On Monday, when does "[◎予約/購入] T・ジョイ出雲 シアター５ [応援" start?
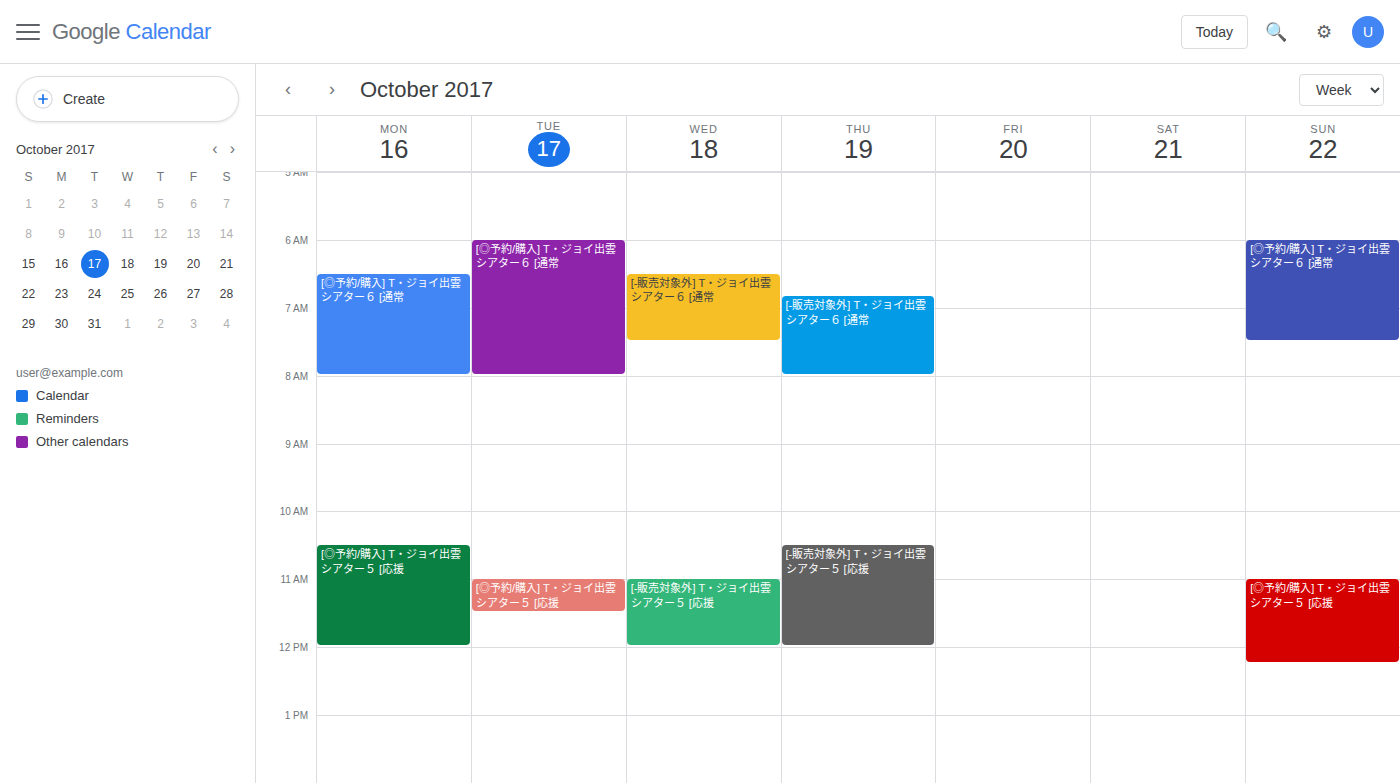
10:30 AM